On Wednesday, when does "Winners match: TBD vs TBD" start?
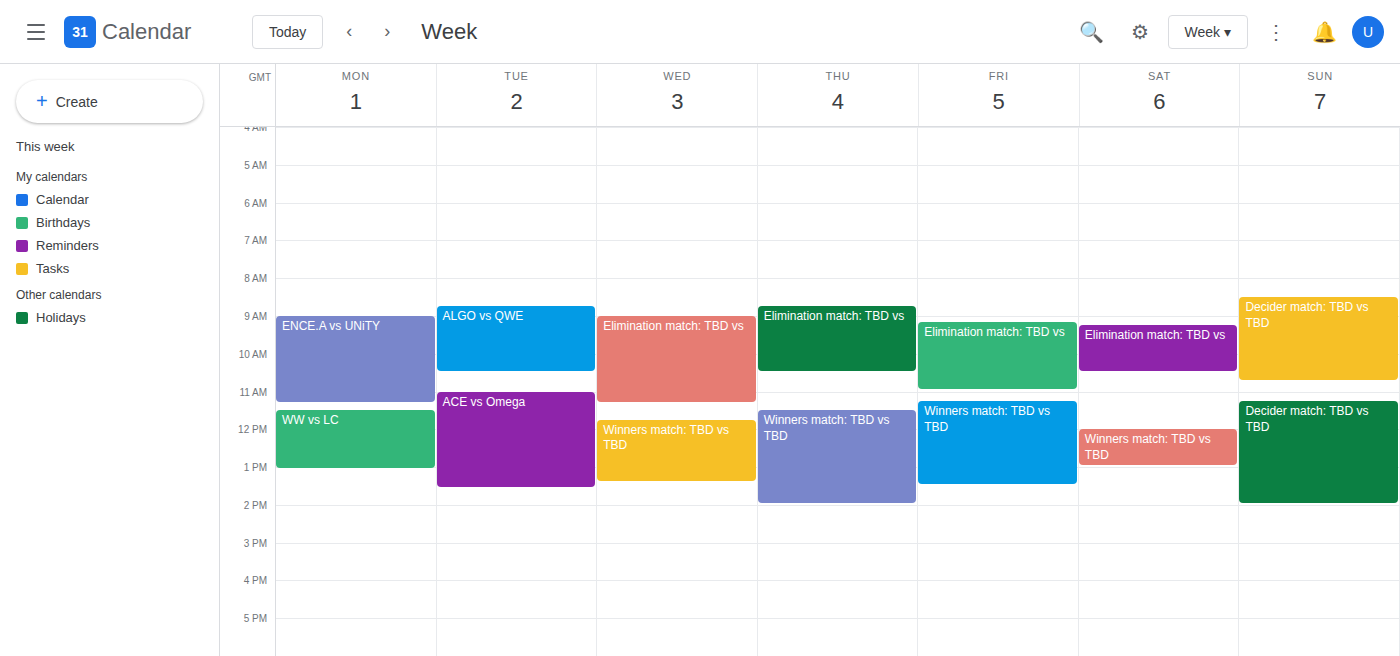
11:45 AM